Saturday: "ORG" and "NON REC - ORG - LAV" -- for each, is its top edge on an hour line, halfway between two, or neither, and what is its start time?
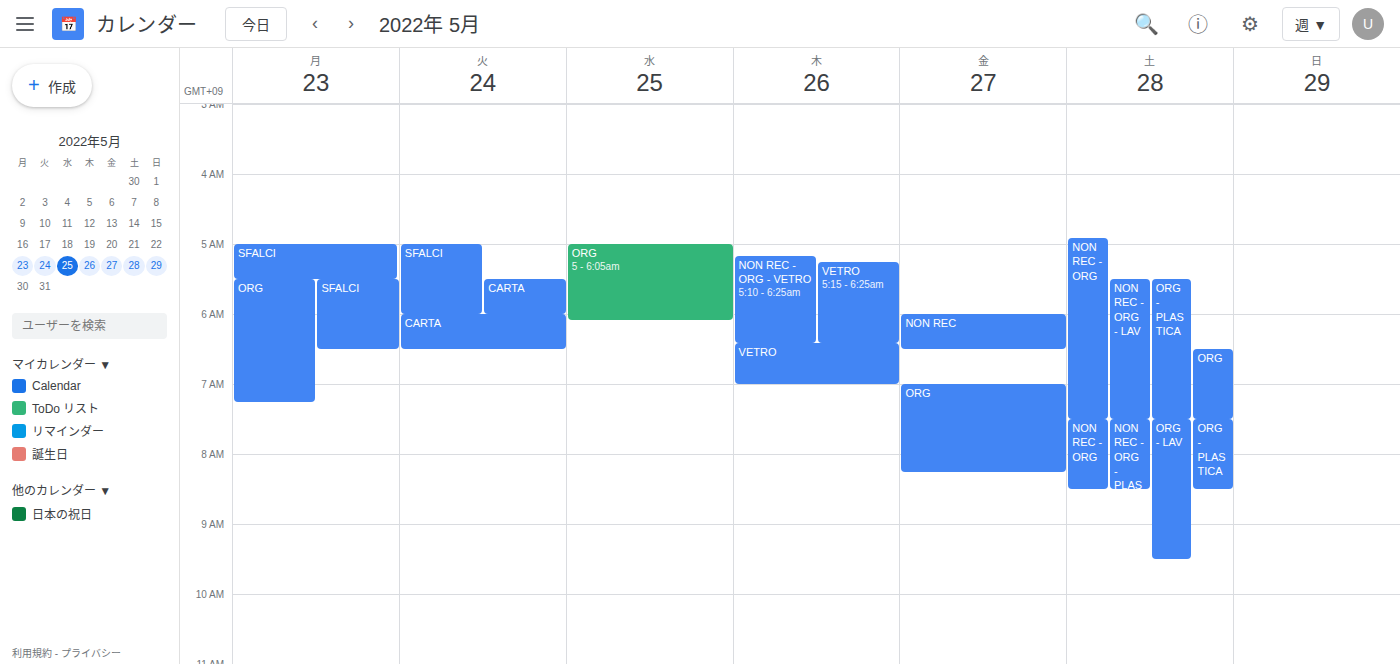
"ORG": 6:30 AM, halfway between the 6 AM and 7 AM lines. "NON REC - ORG - LAV": 5:30 AM, halfway between the 5 AM and 6 AM lines.